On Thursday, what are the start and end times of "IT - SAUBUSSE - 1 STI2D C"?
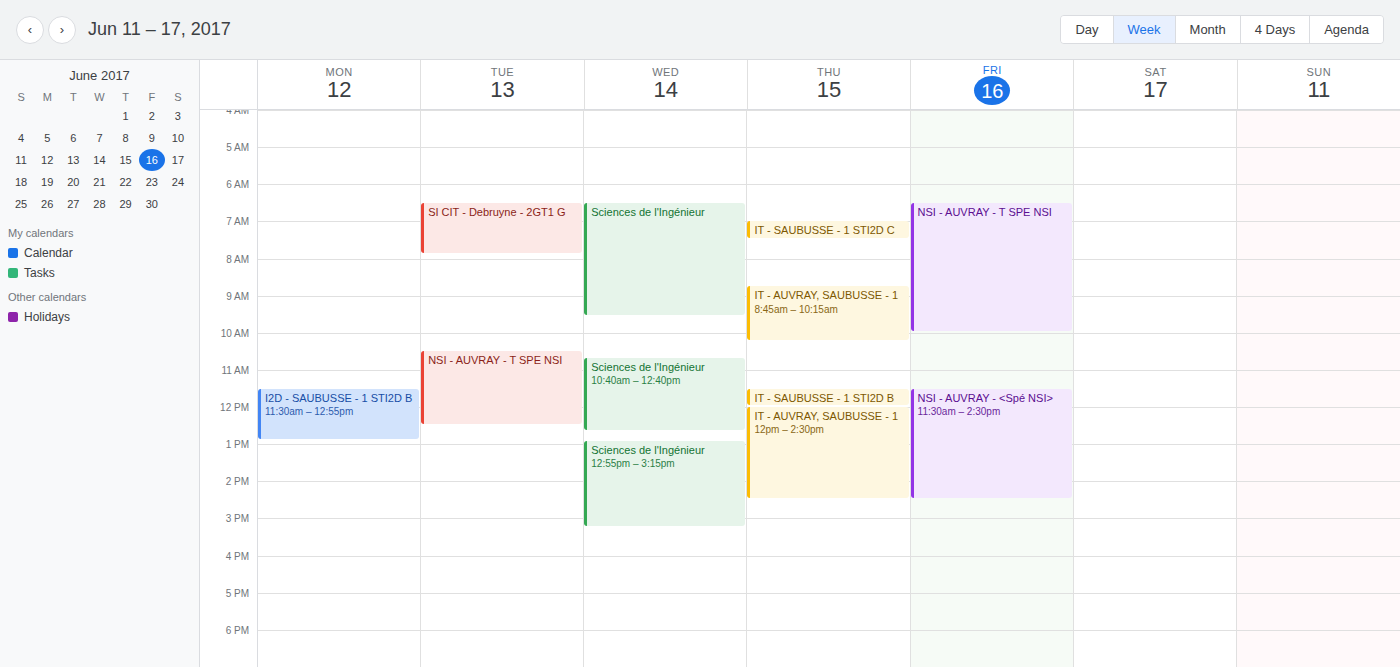
7:00 AM to 7:30 AM